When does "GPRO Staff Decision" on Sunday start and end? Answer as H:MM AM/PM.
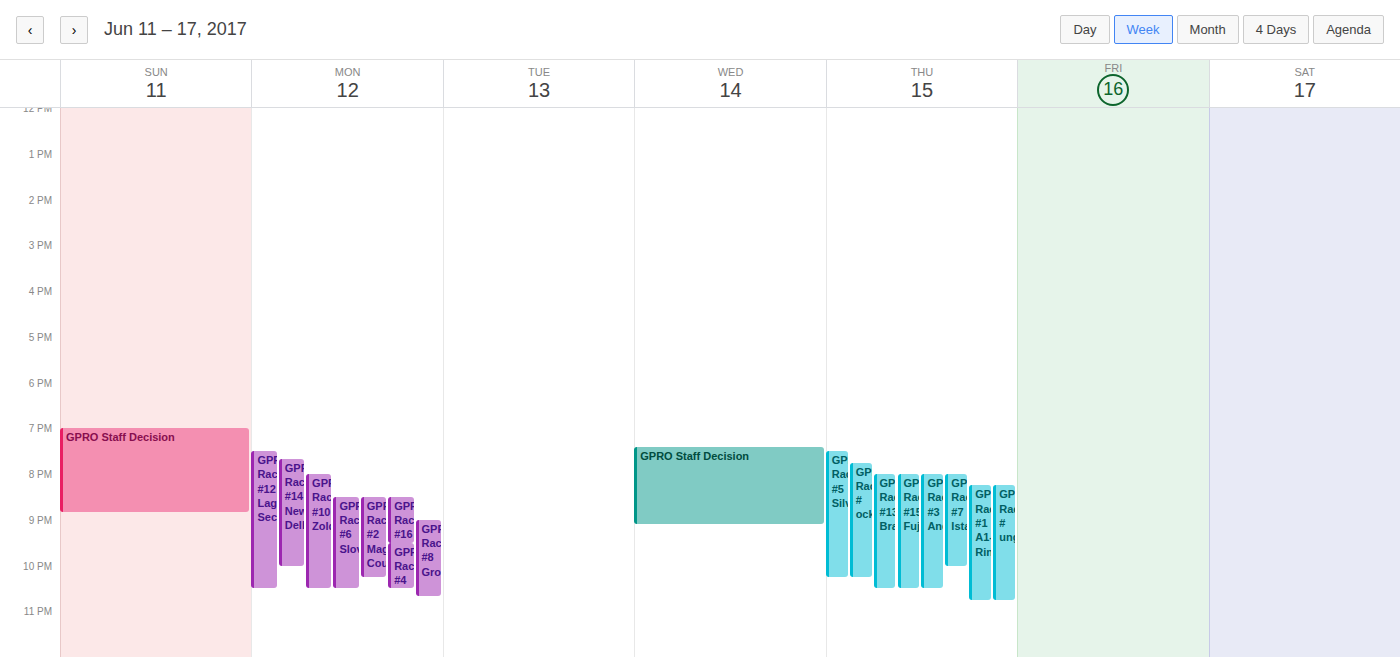
7:00 PM to 8:50 PM